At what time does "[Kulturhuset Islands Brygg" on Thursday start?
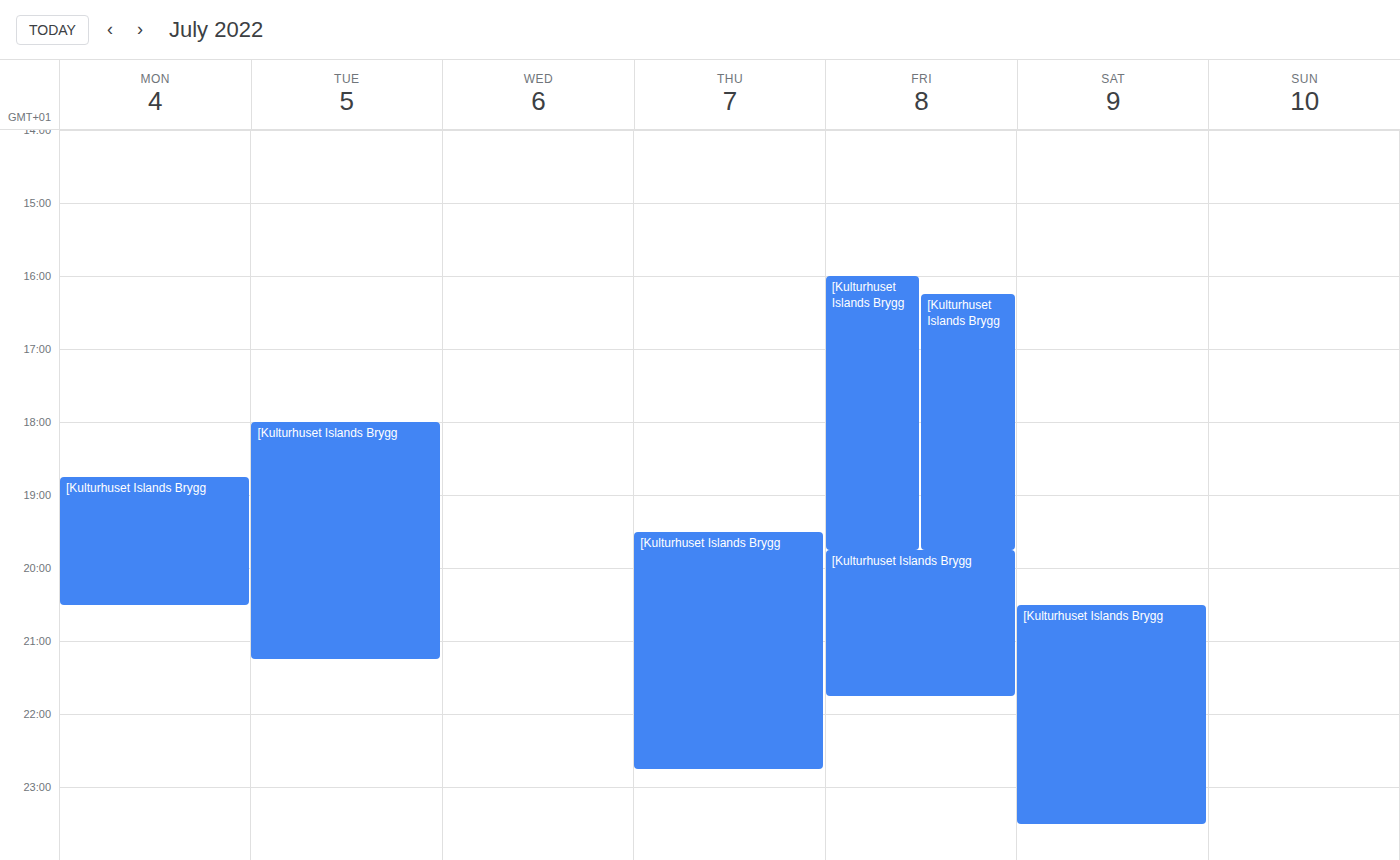
7:30 PM